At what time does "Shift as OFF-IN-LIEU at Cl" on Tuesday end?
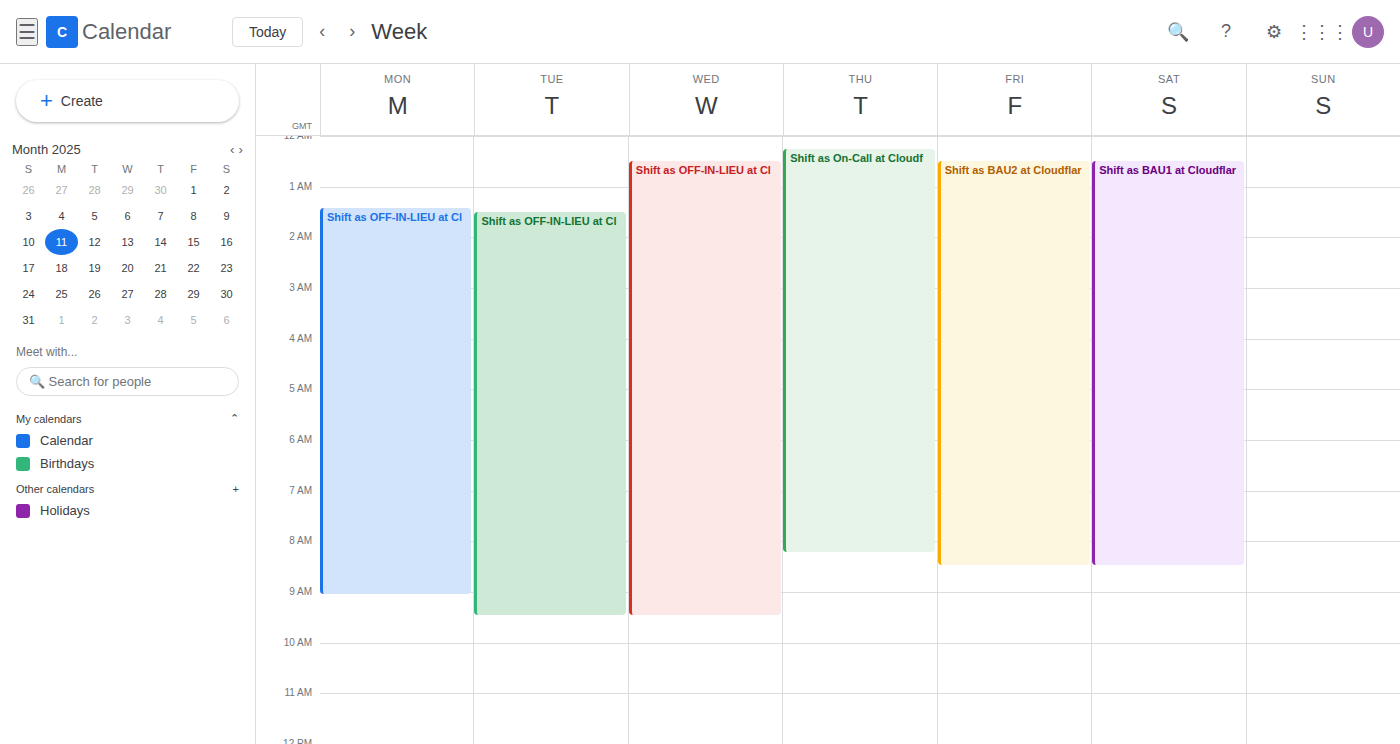
9:30 AM